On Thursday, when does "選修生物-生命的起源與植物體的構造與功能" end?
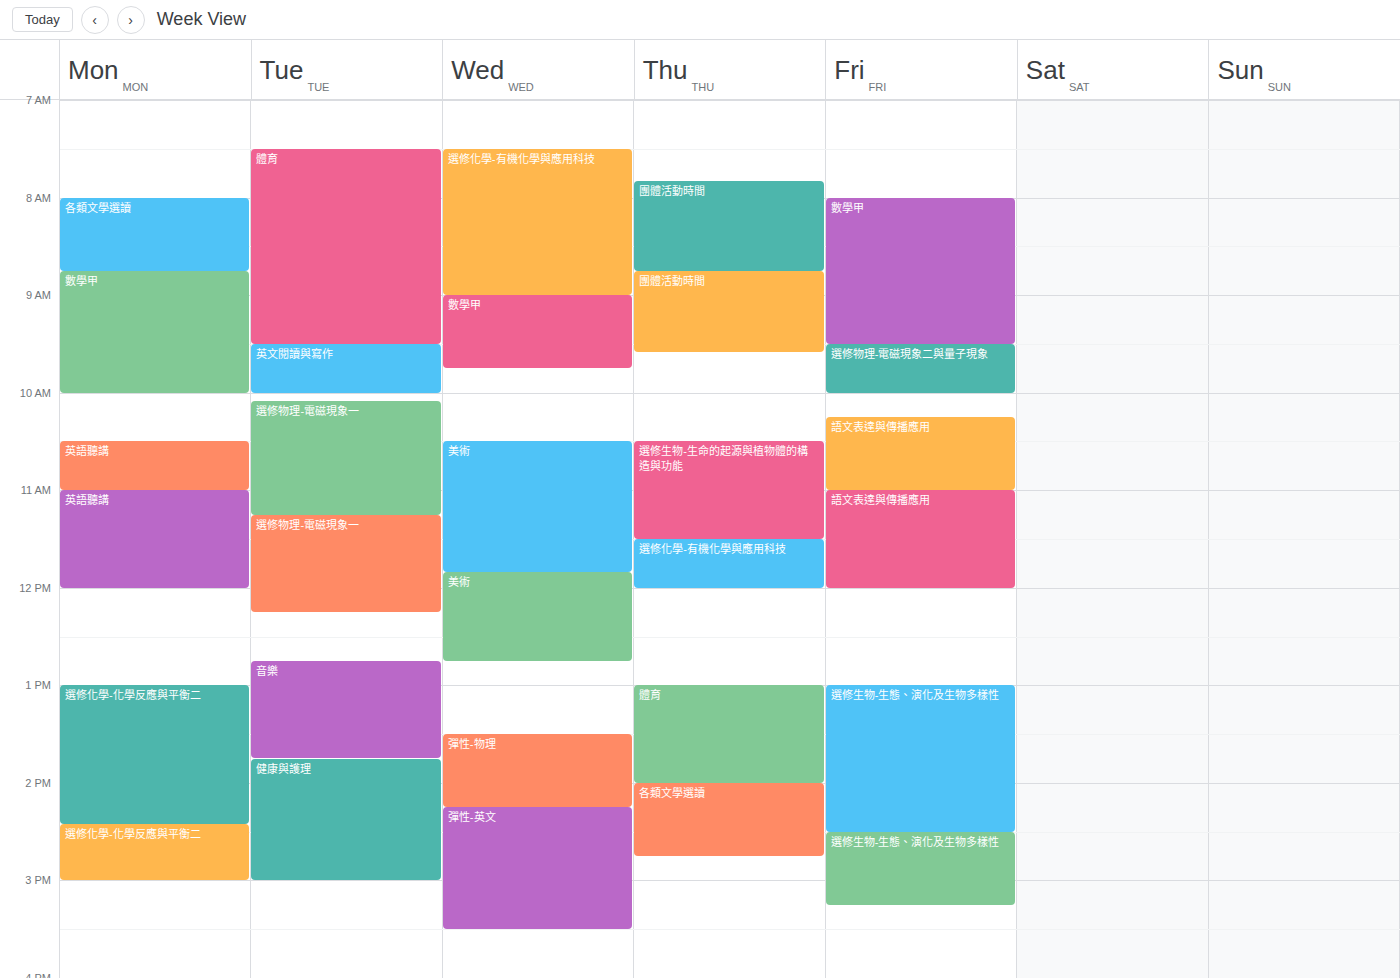
11:30 AM